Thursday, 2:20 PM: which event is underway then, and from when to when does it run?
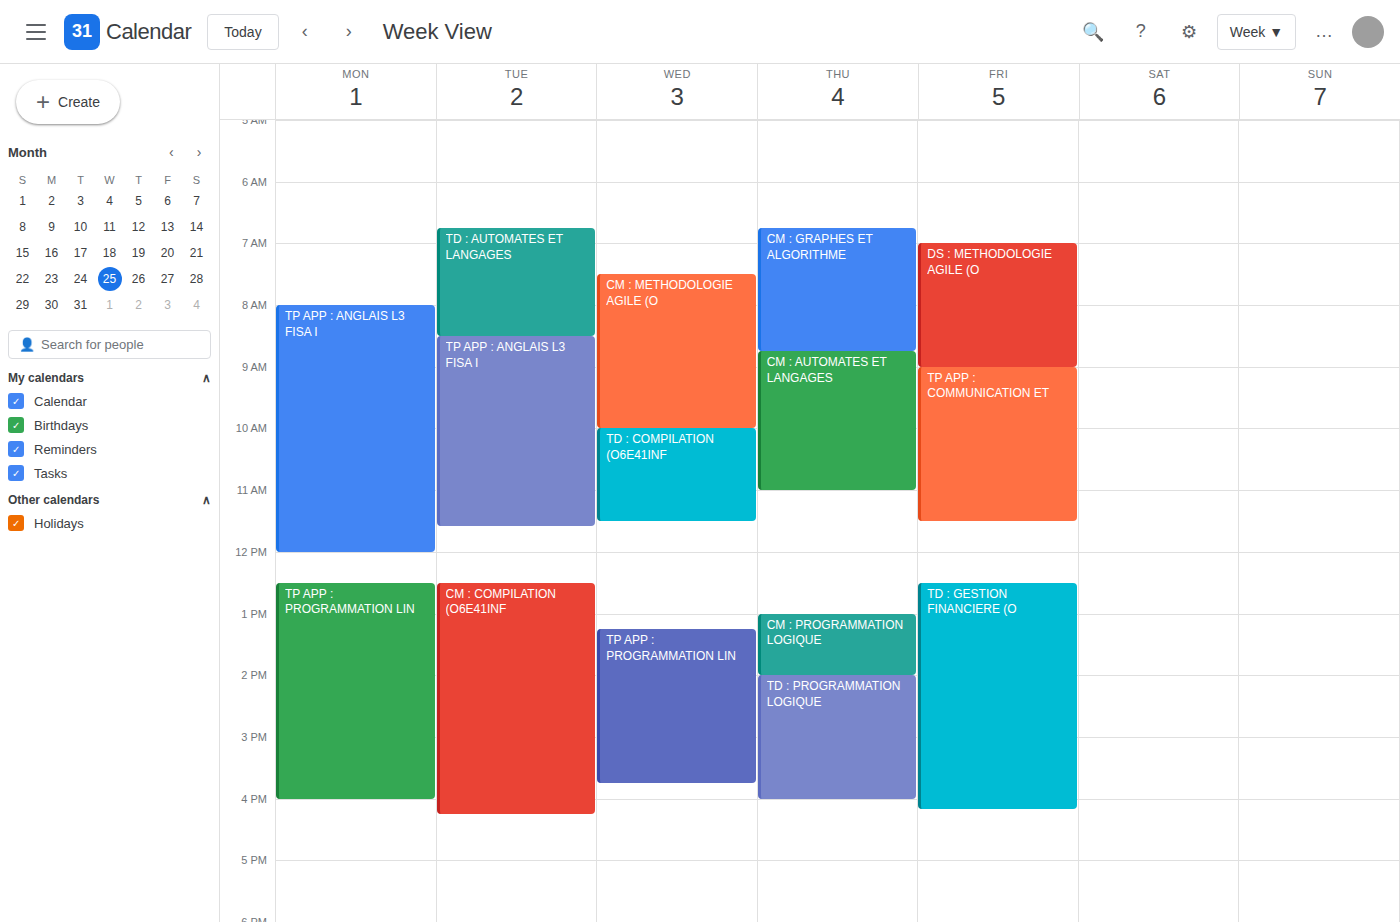
"TD : PROGRAMMATION LOGIQUE", 2:00 PM to 4:00 PM